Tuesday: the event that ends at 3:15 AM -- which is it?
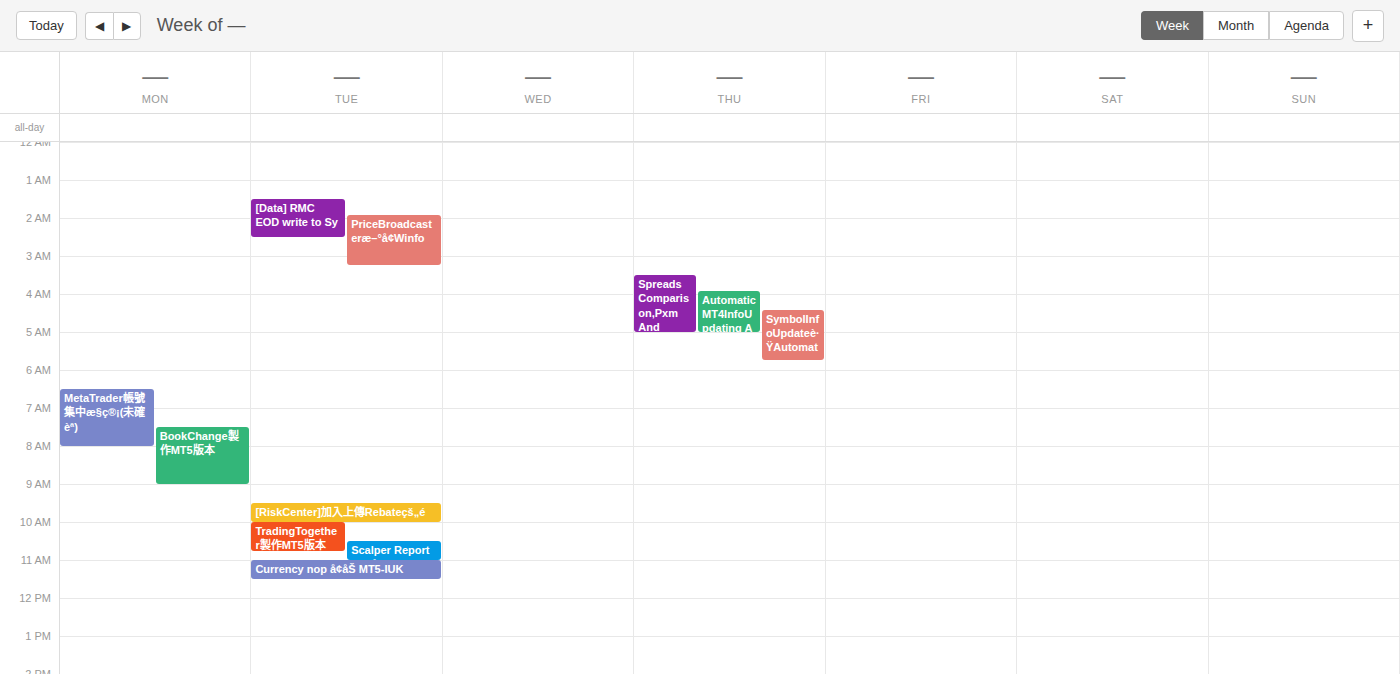
"PriceBroadcasteræ–°å¢Winfo"